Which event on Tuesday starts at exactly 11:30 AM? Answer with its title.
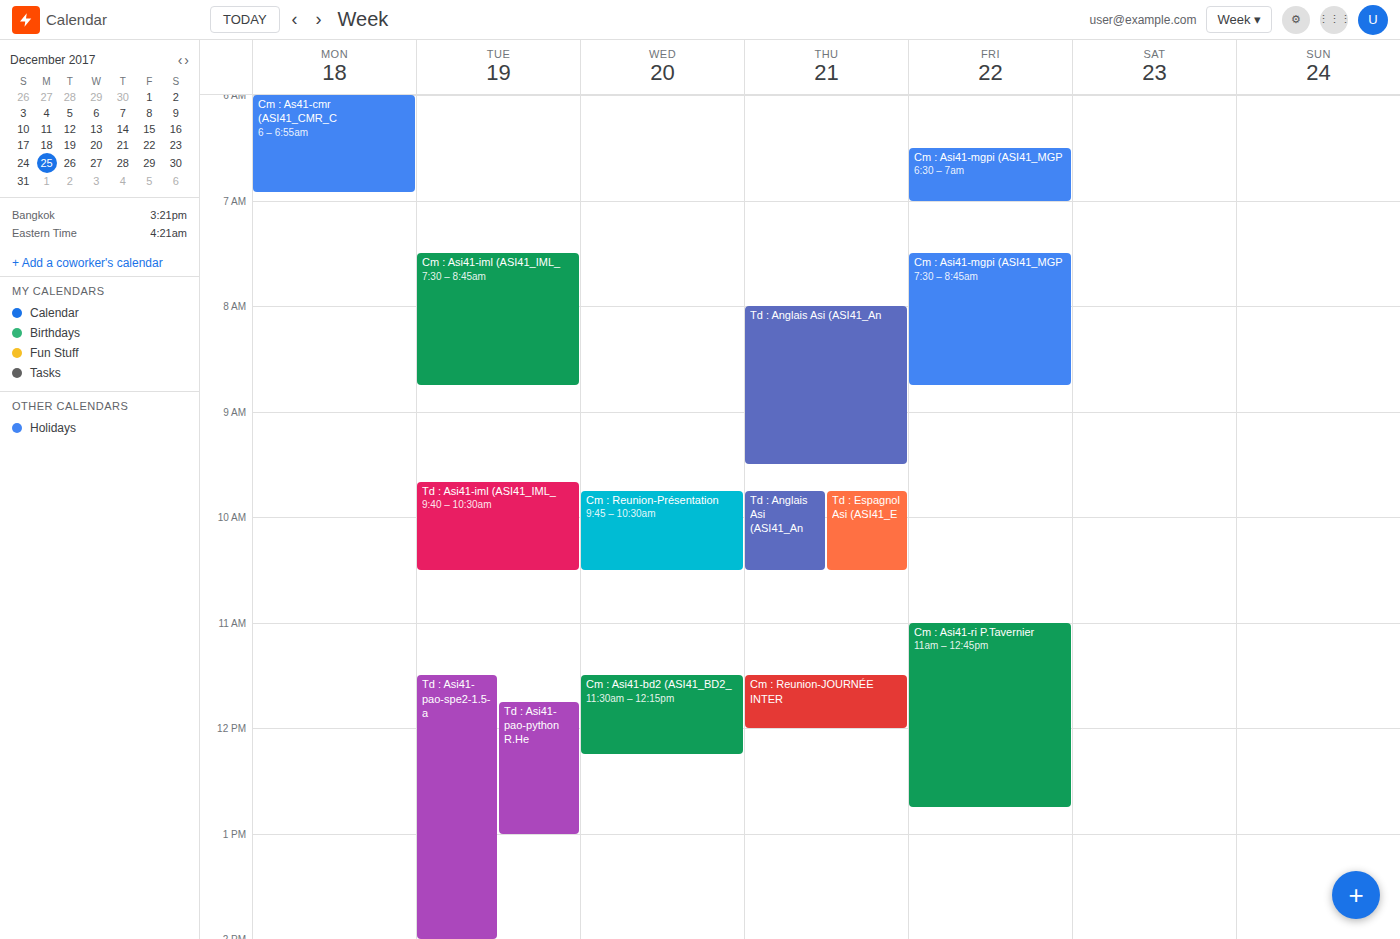
"Td : Asi41-pao-spe2-1.5-a"